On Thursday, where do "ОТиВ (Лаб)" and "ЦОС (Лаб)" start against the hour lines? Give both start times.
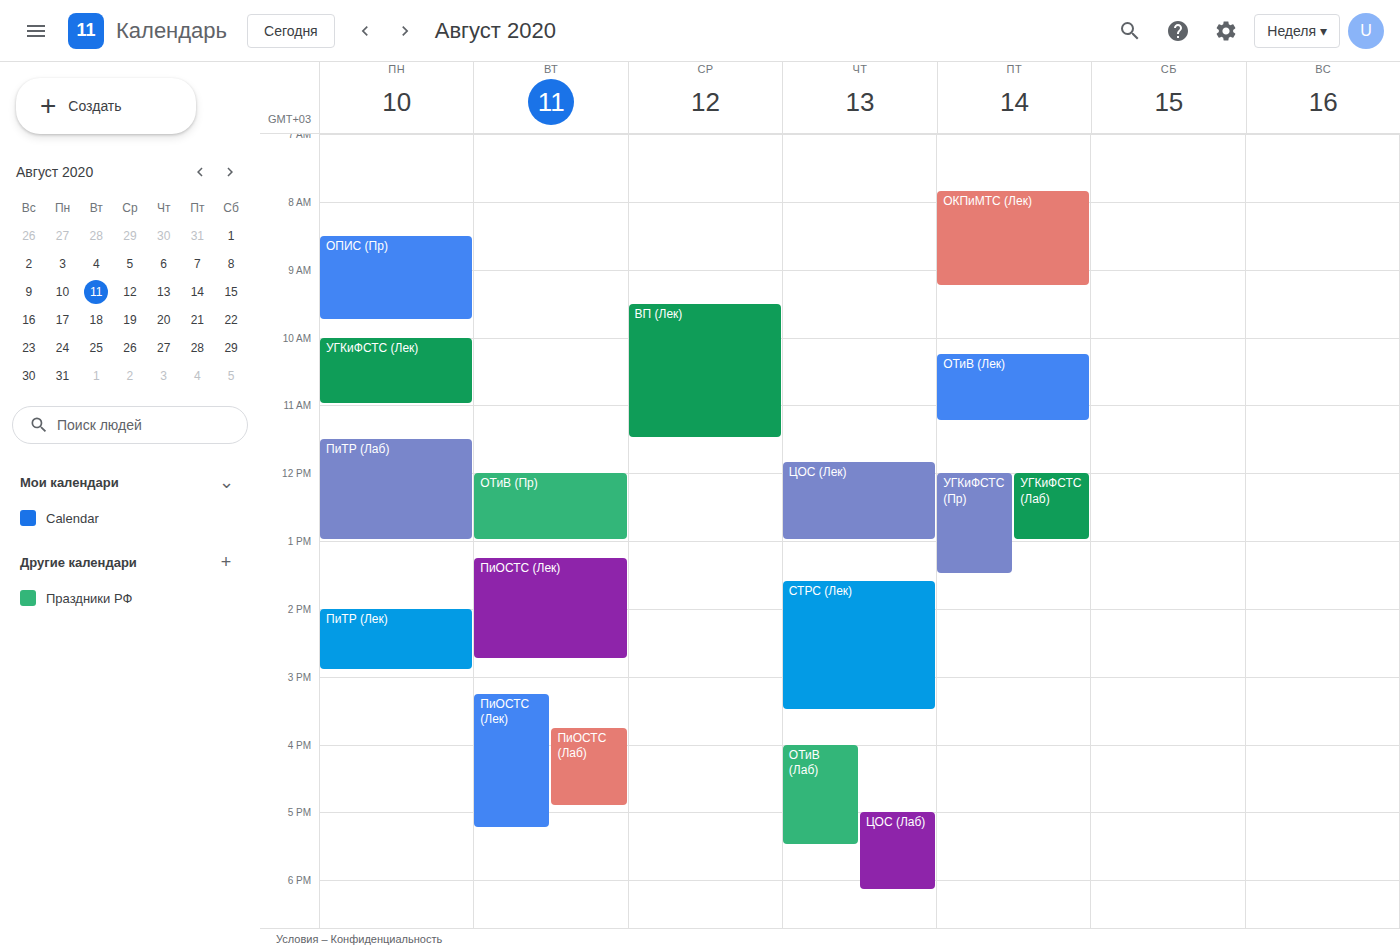
"ОТиВ (Лаб)": 4:00 PM, exactly on the 4 PM line. "ЦОС (Лаб)": 5:00 PM, exactly on the 5 PM line.